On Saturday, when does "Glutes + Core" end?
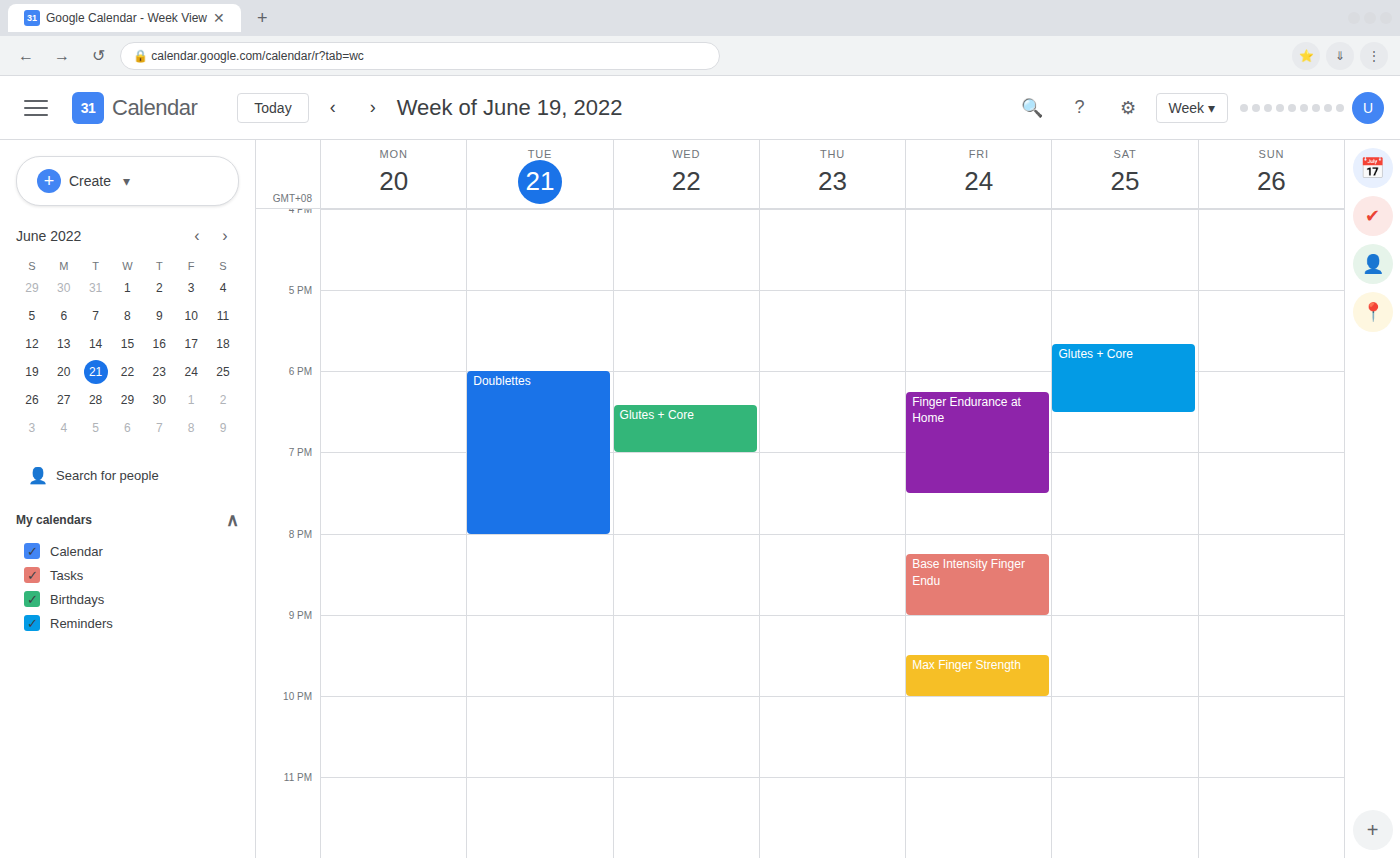
6:30 PM